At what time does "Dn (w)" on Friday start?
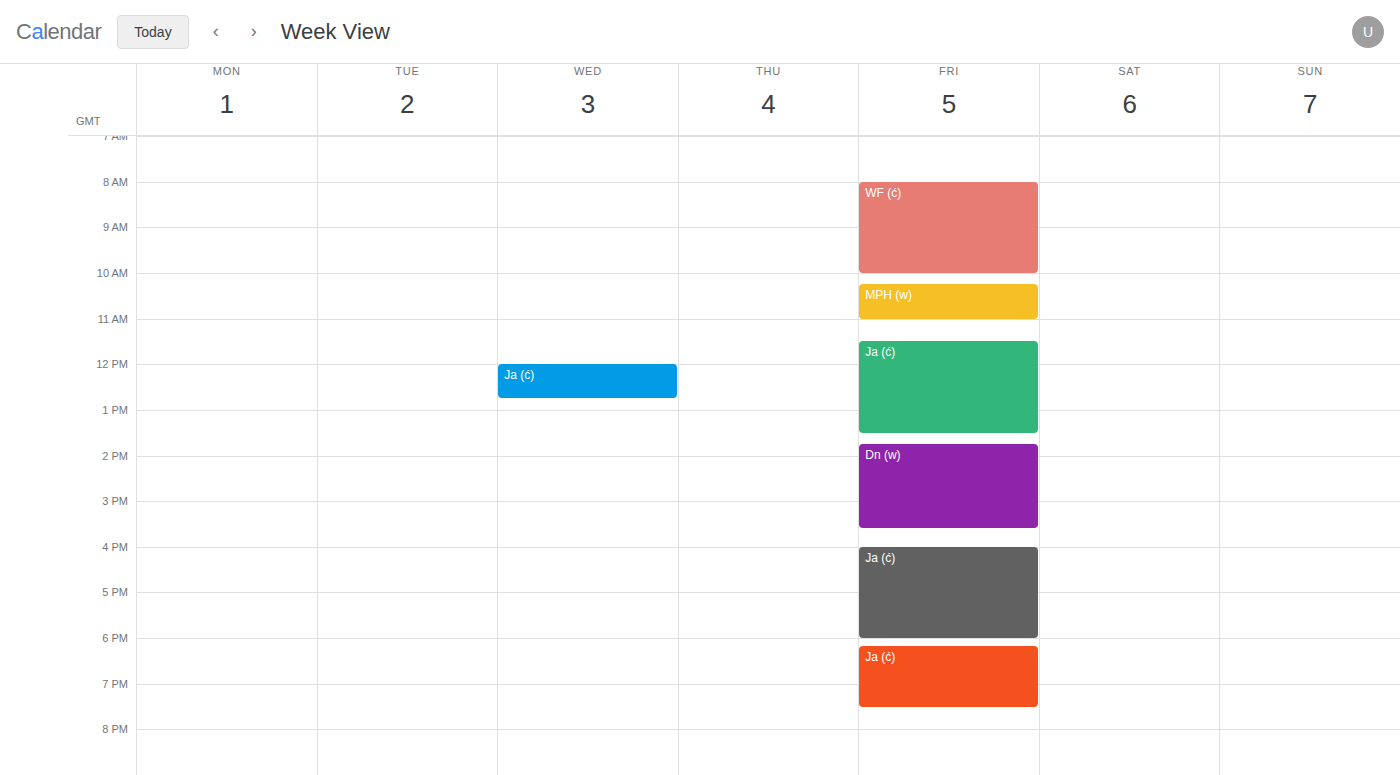
13:45